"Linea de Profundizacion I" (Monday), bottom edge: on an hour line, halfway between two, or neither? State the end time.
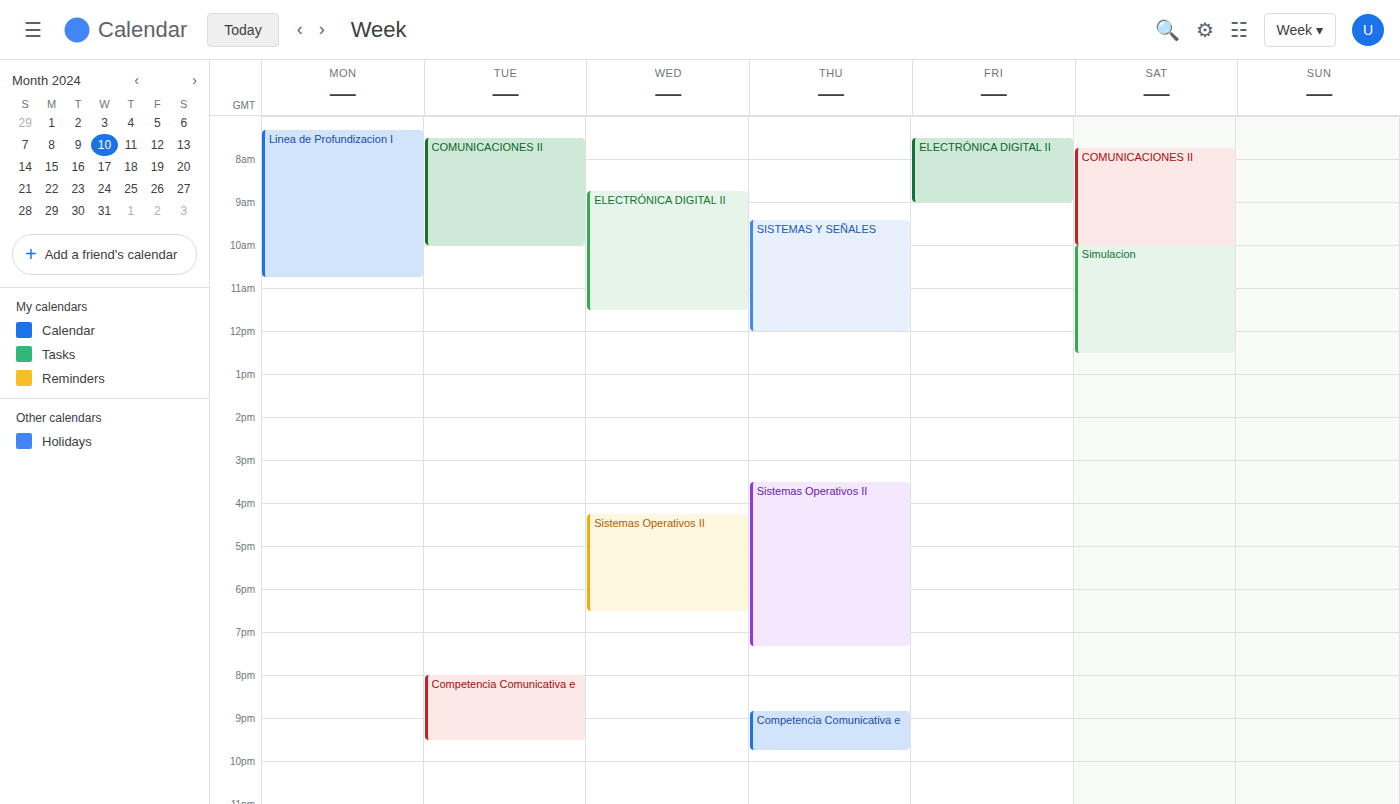
10:45 AM -- neither: three quarters of the way from the 10 AM line to the 11 AM line.